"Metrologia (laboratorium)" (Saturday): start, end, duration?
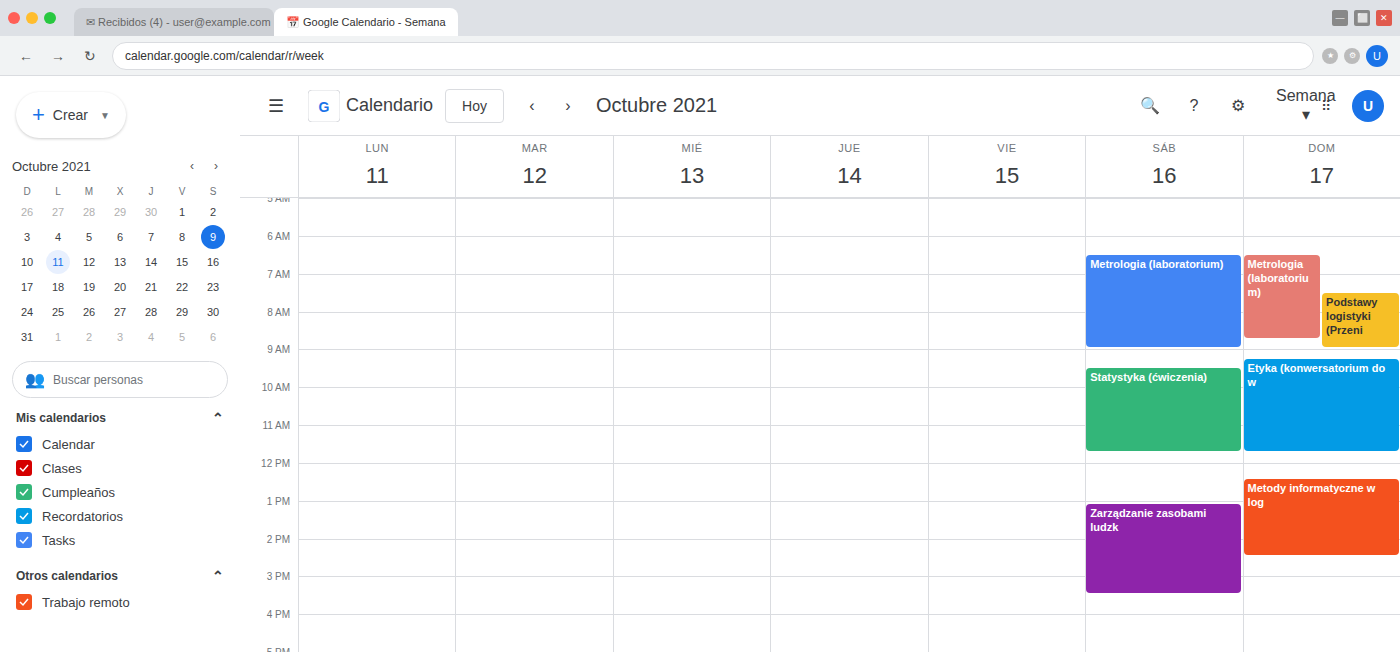
6:30 AM to 9:00 AM, 2 hours 30 minutes